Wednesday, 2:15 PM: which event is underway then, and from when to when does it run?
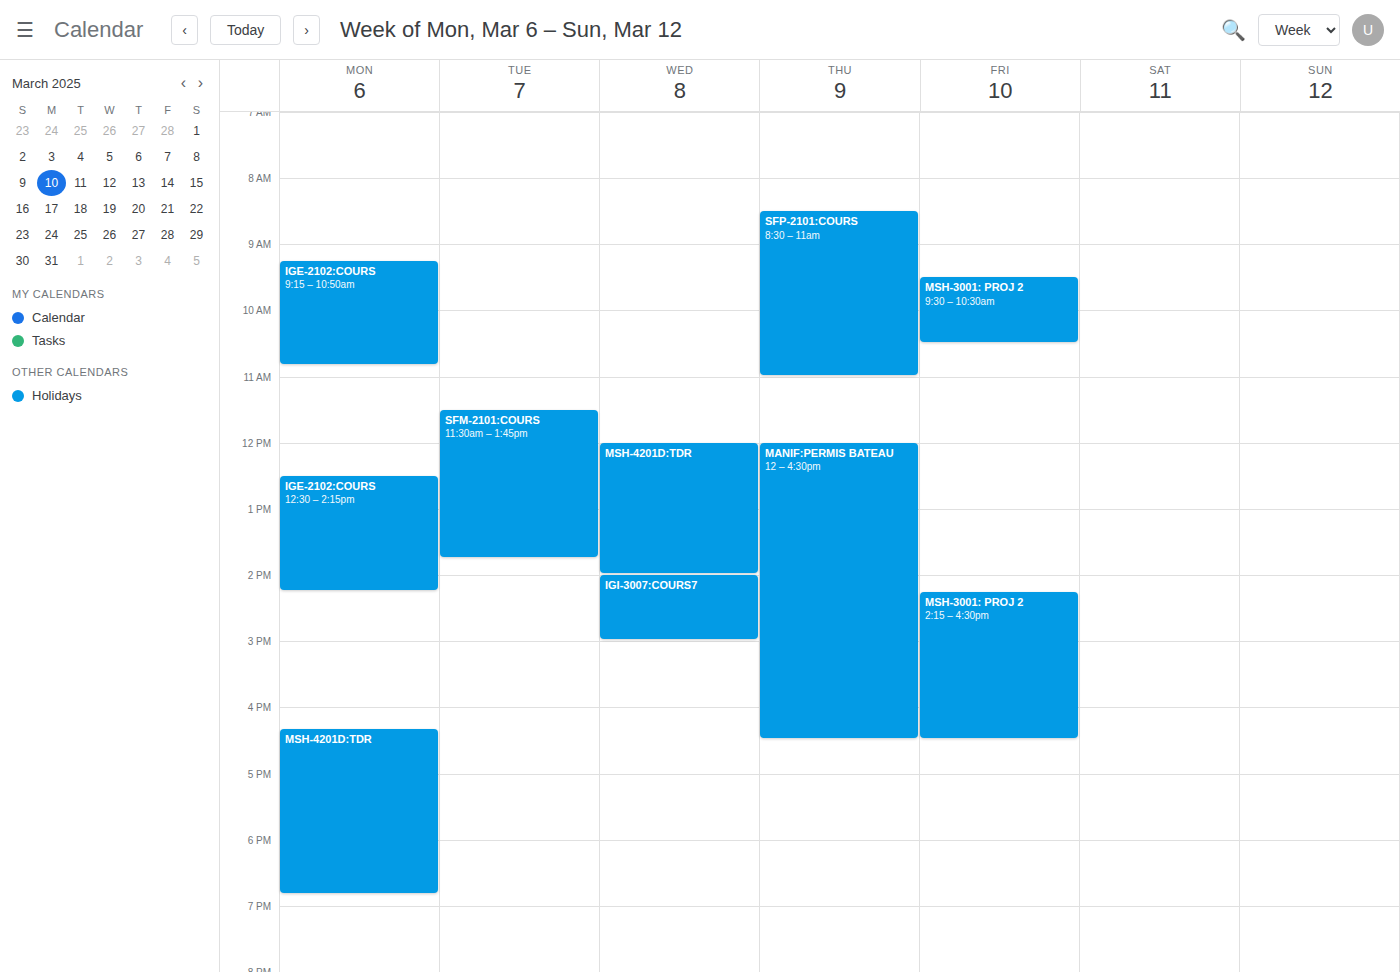
"IGI-3007:COURS7", 2:00 PM to 3:00 PM